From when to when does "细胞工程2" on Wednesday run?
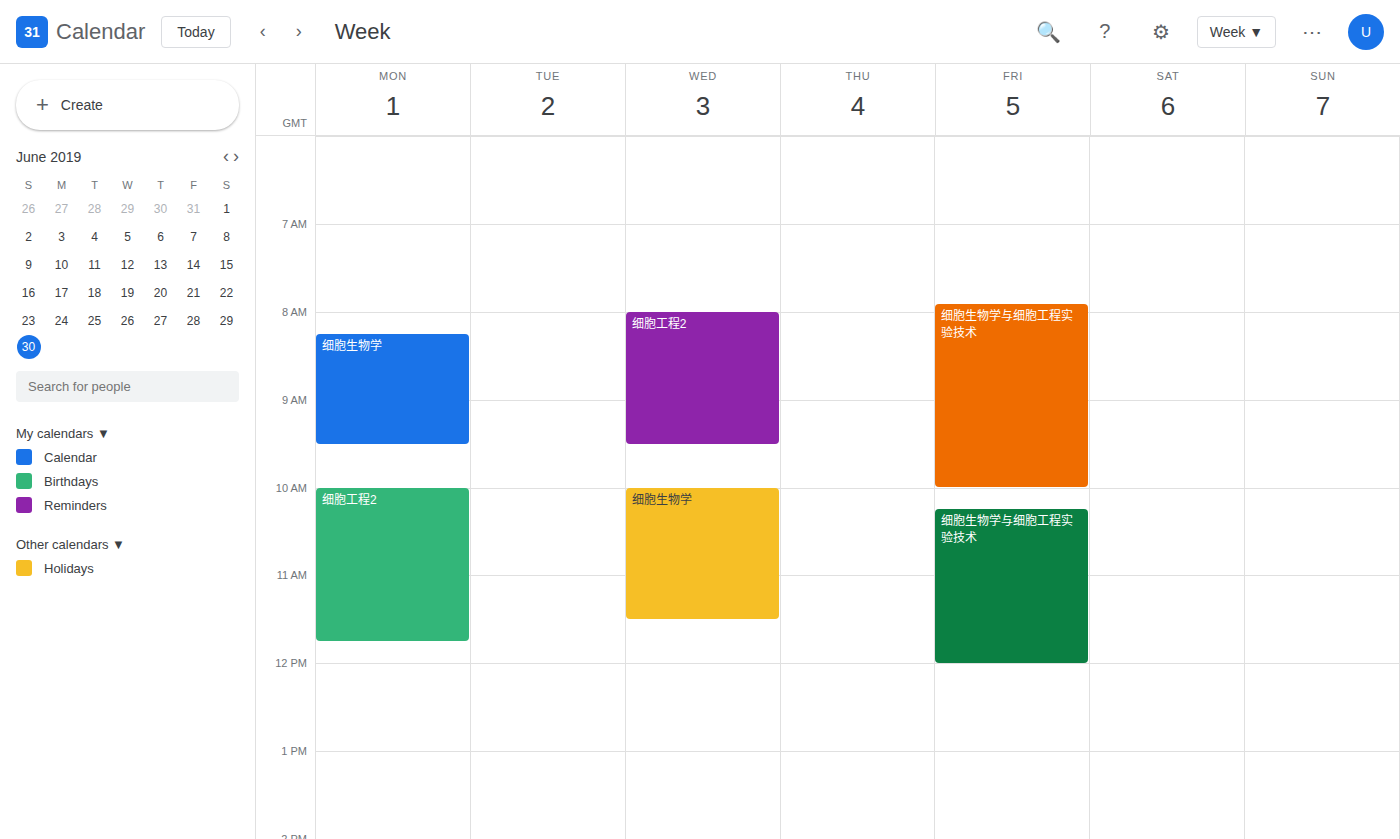
08:00 to 09:30